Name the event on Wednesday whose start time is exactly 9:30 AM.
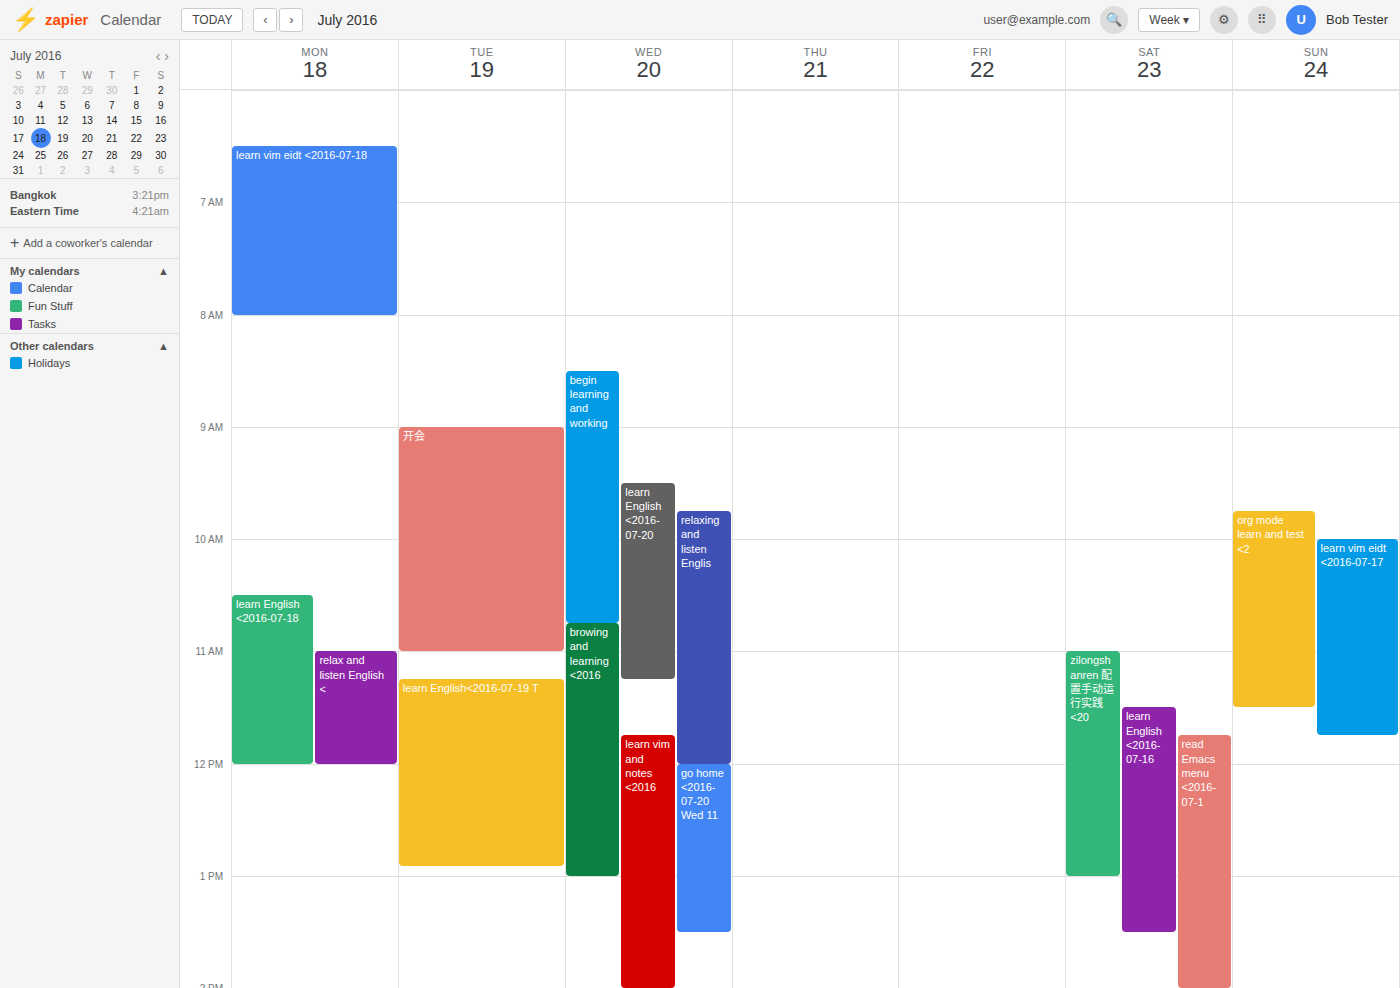
"learn English <2016-07-20"